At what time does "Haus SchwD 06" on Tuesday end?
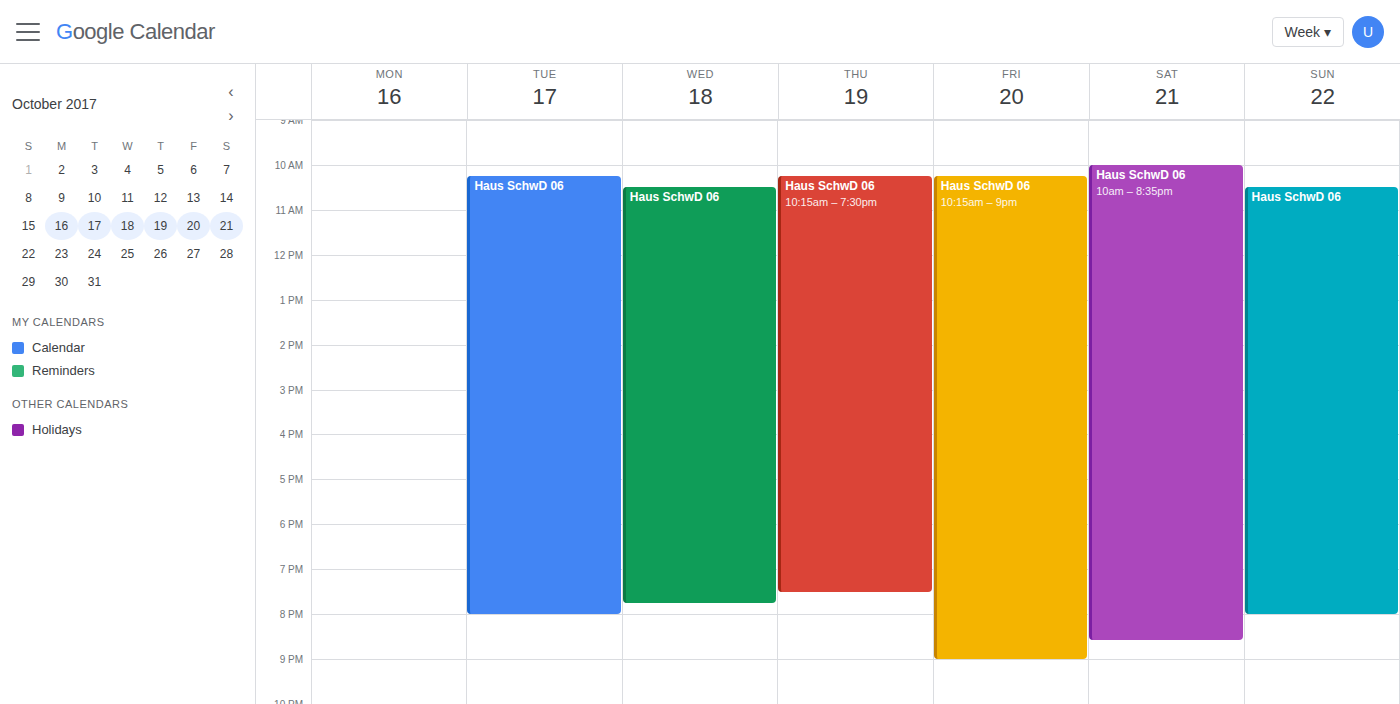
8:00 PM